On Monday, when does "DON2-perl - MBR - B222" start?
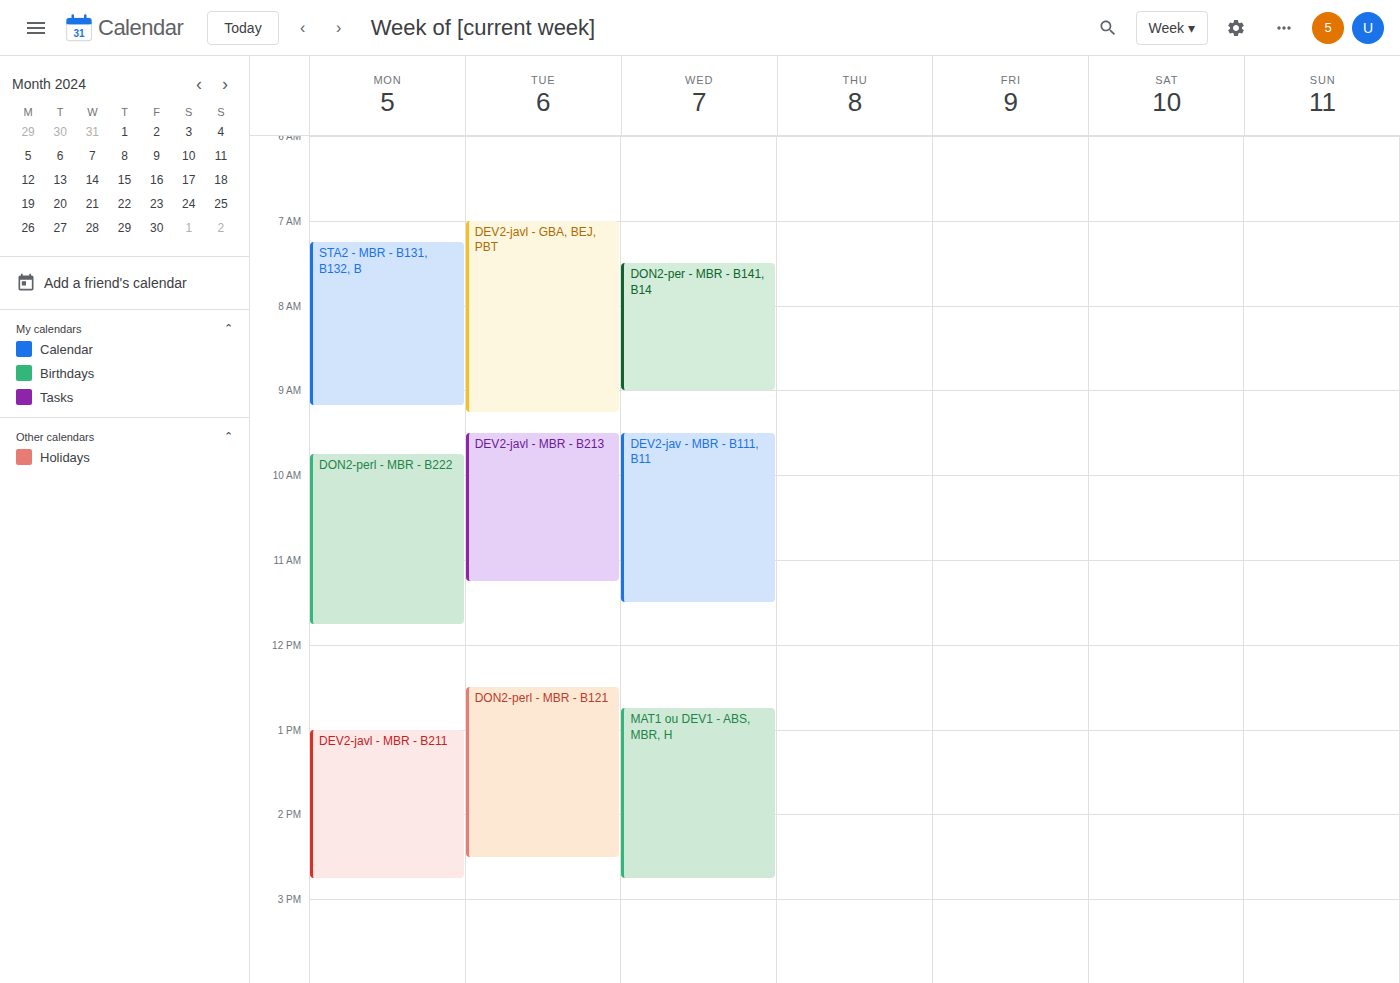
9:45 AM